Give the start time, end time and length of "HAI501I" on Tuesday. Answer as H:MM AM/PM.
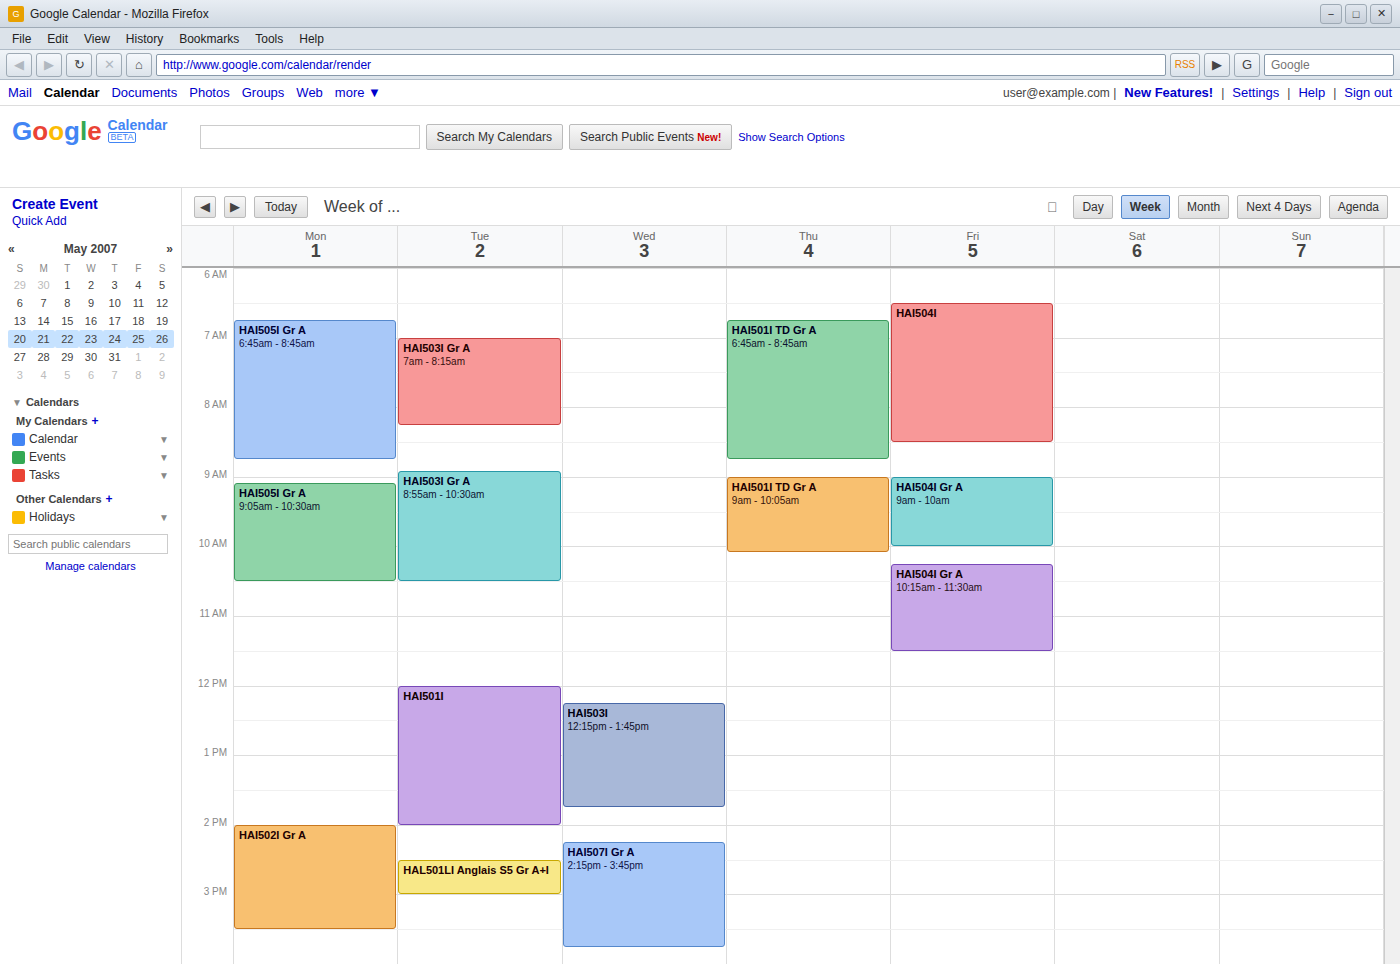
12:00 PM to 2:00 PM, 2 hours